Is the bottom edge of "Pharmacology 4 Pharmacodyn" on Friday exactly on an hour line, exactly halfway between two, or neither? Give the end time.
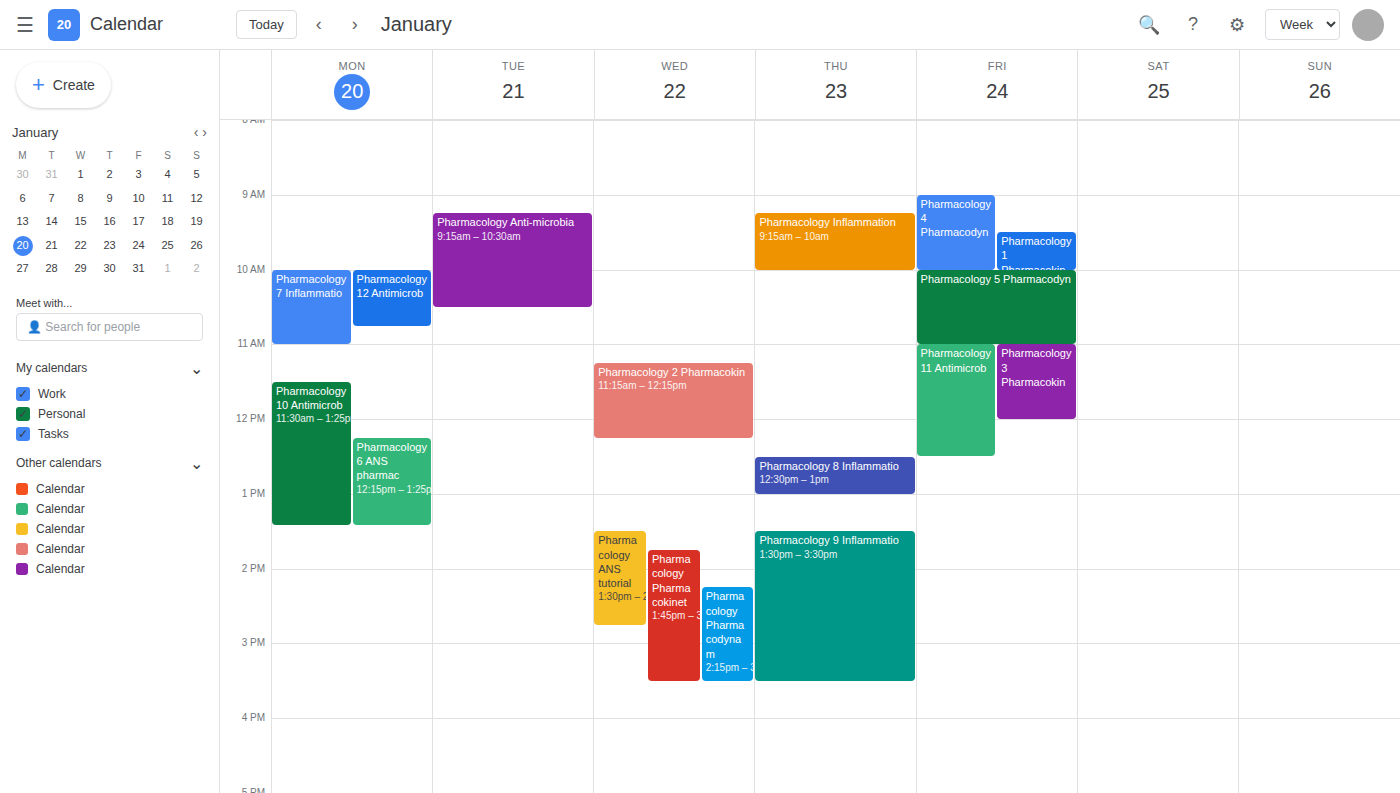
10:00 -- exactly on the 10:00 line.